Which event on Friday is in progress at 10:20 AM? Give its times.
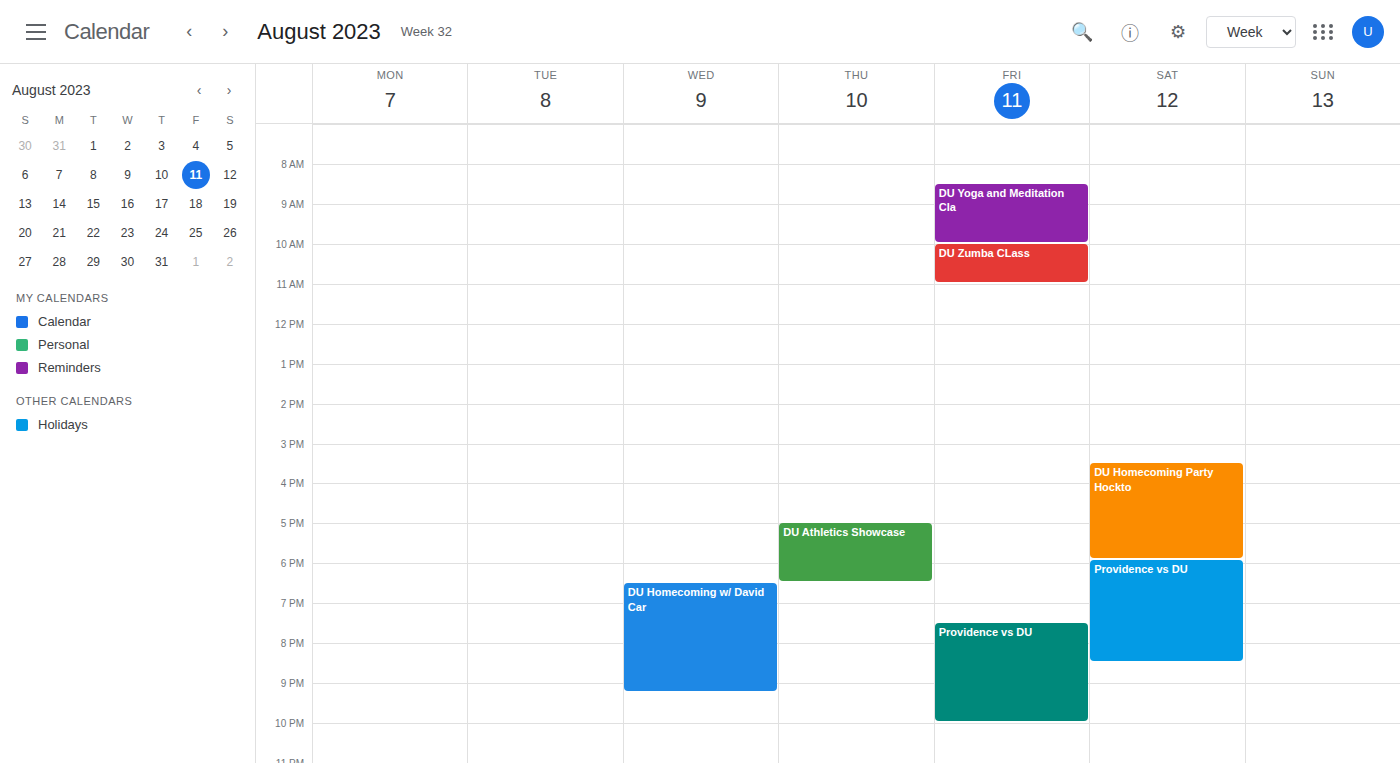
"DU Zumba CLass", 10:00 AM to 11:00 AM